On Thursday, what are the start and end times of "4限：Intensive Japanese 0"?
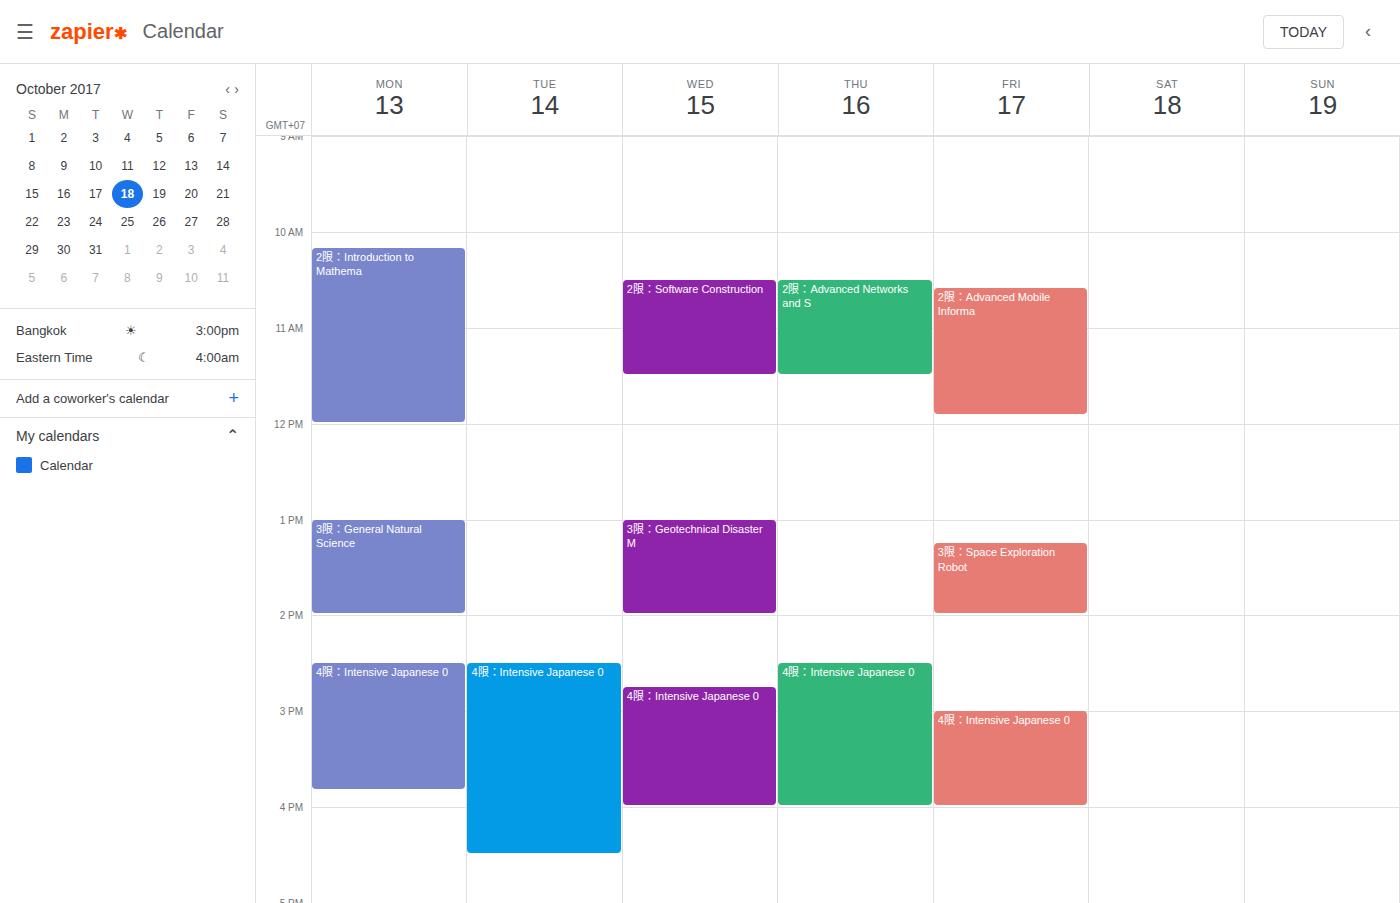
2:30 PM to 4:00 PM